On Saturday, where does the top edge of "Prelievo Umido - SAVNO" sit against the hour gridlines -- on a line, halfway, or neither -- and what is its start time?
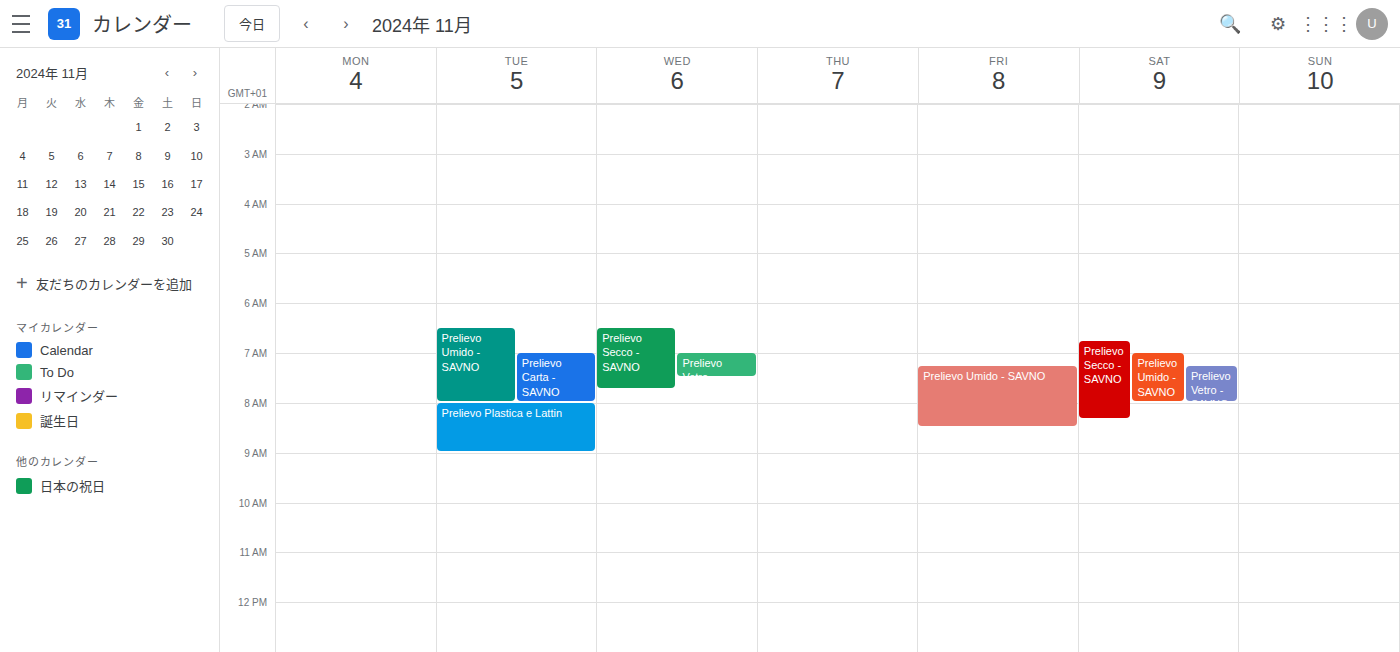
07:00 -- exactly on the 07:00 line.